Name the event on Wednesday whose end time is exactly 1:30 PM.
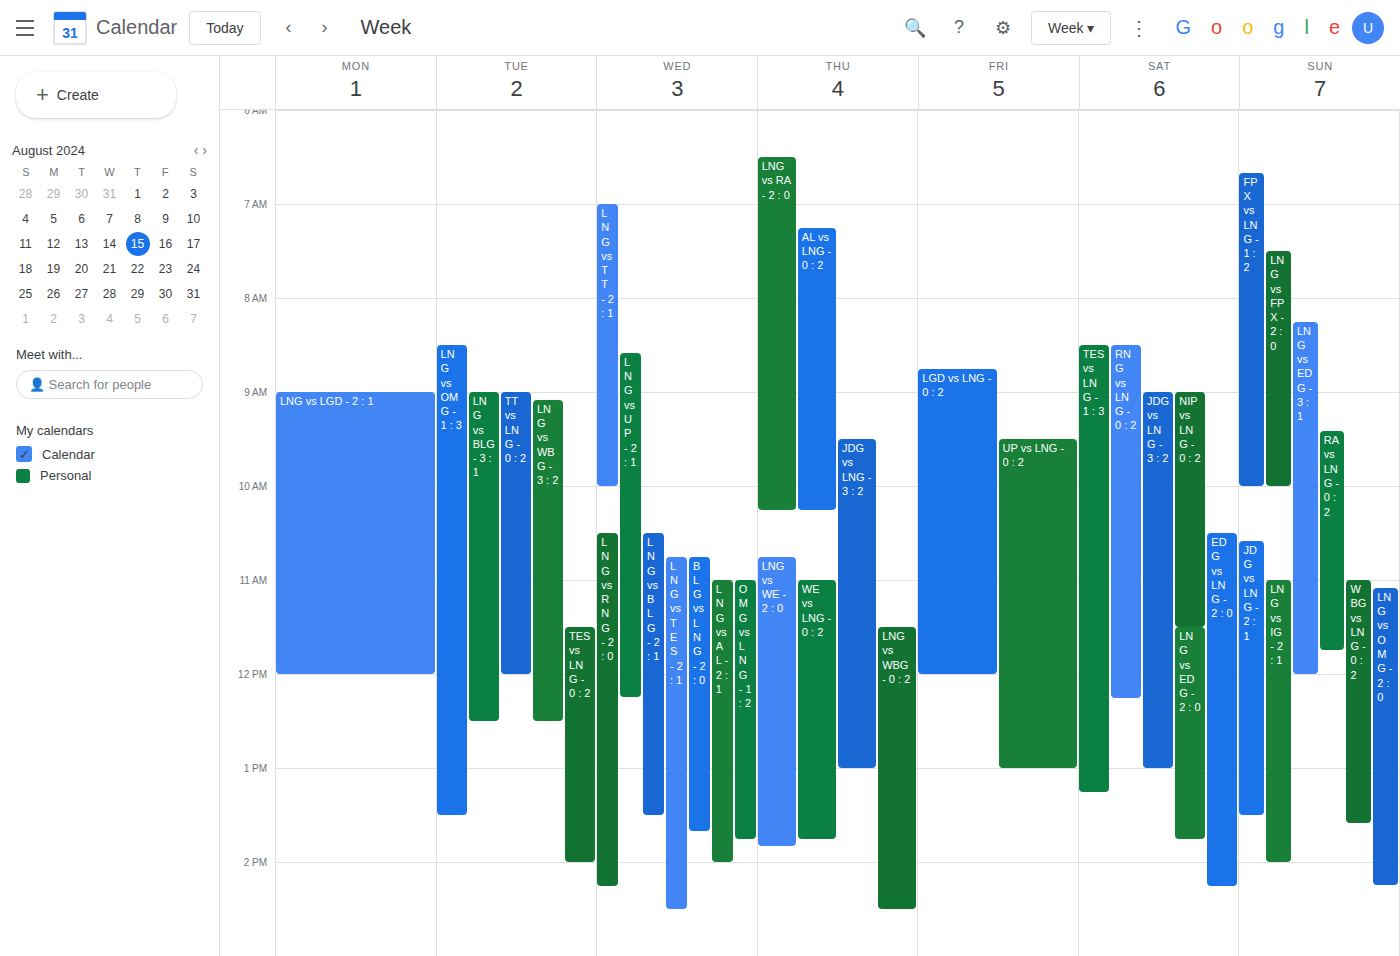
"LNG vs BLG - 2 : 1"